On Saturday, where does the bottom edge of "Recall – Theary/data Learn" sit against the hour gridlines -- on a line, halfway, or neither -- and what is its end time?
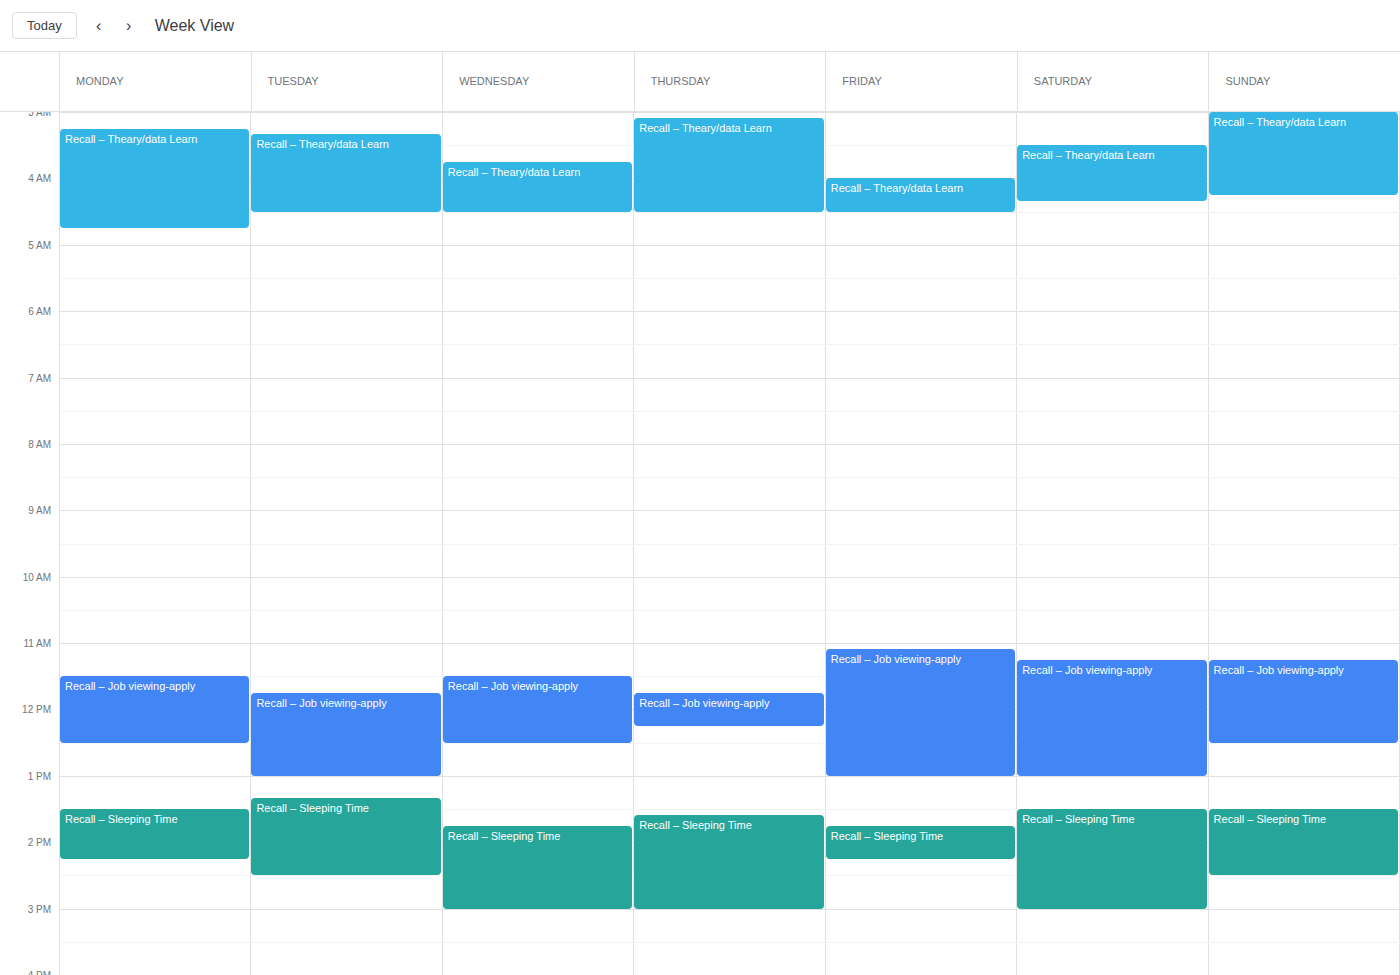
04:20 -- neither: 20 minutes below the 04:00 line and 40 minutes above the 05:00 line.